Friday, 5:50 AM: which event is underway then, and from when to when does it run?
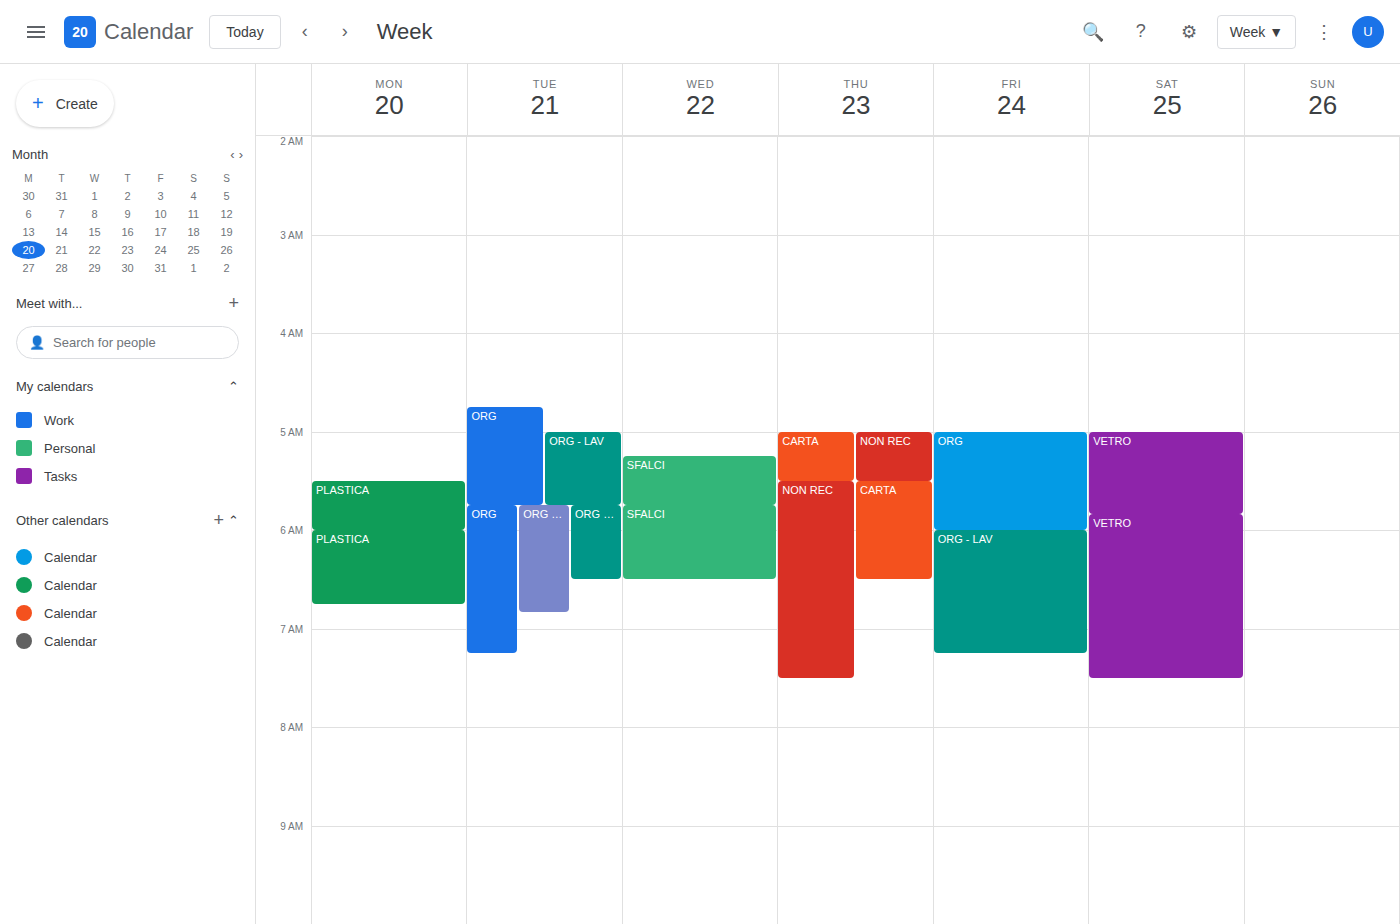
"ORG", 5:00 AM to 6:00 AM